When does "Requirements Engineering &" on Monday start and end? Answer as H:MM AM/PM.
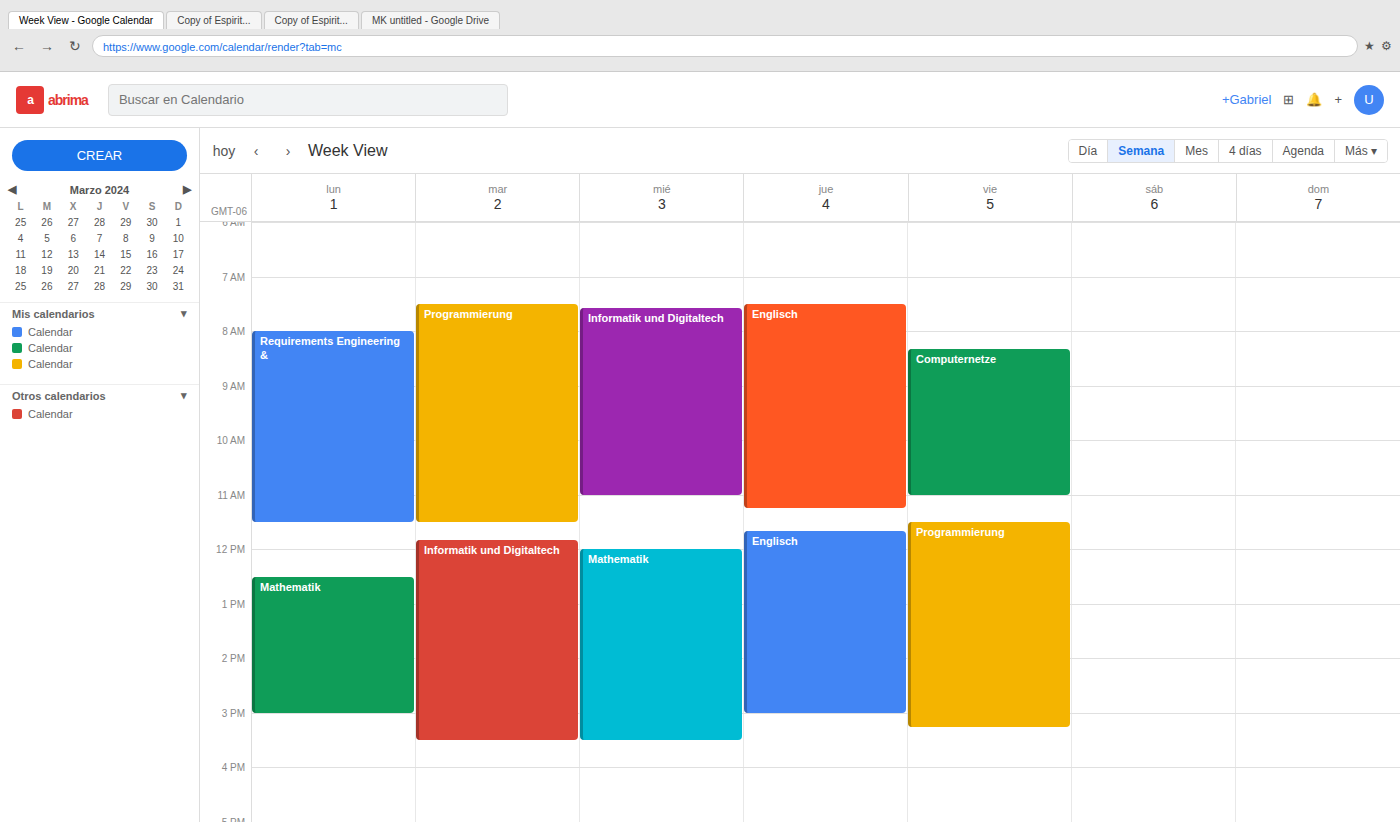
8:00 AM to 11:30 AM